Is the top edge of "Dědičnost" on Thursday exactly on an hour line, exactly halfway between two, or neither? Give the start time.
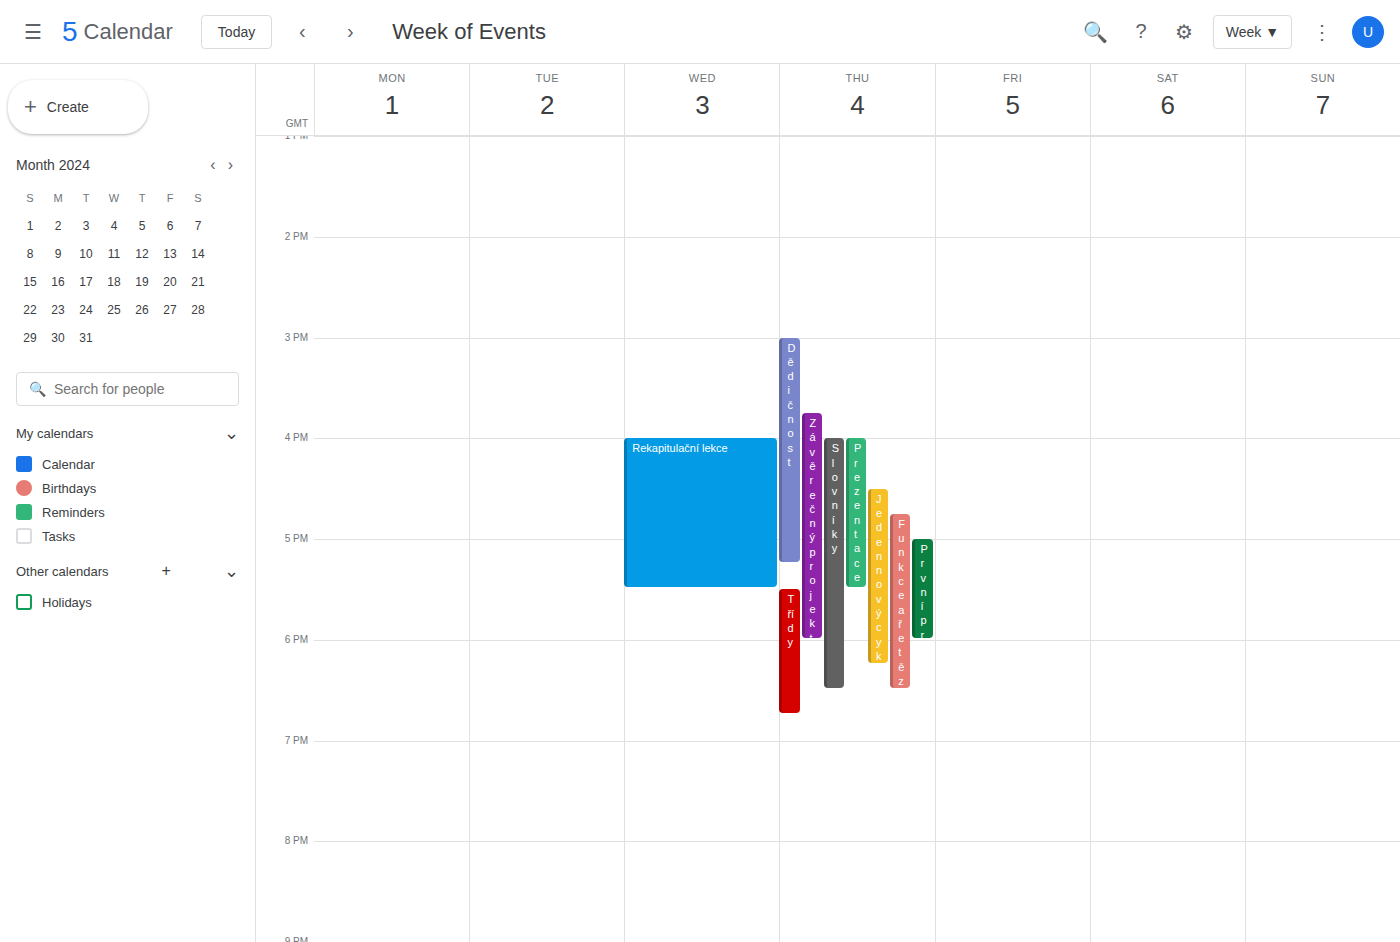
3:00 PM -- exactly on the 3 PM line.